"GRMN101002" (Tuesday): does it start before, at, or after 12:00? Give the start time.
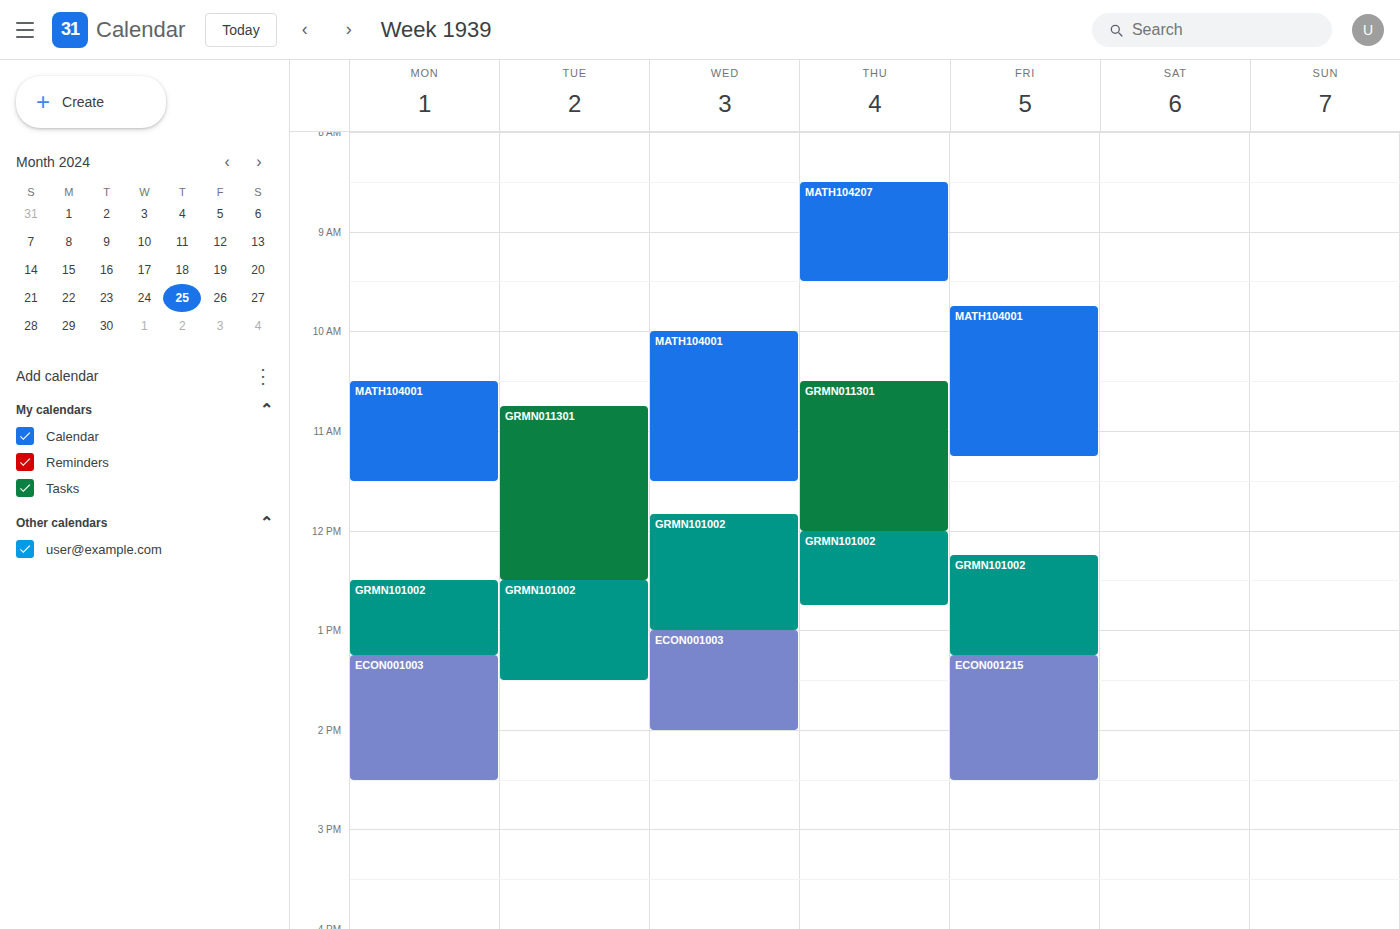
12:30 -- after 12:00, 30 minutes below the 12:00 line.